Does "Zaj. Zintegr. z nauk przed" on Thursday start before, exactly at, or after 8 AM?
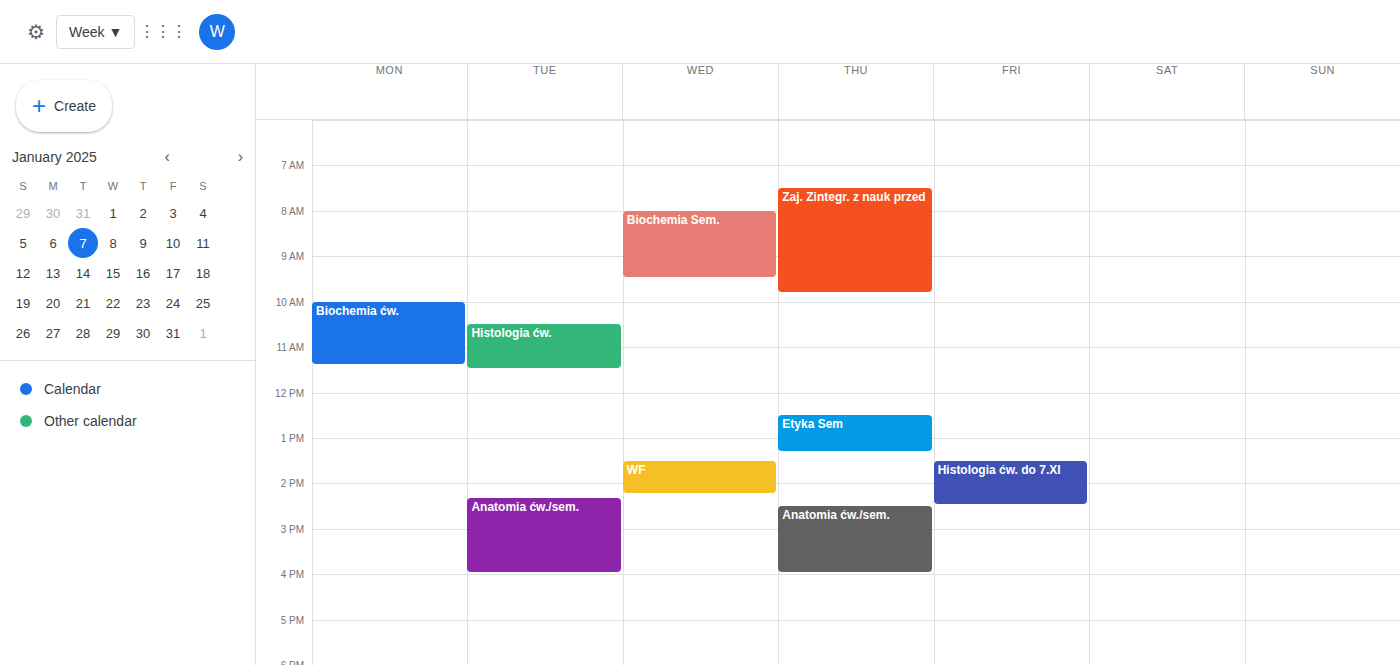
7:30 AM -- before 8 AM, 30 minutes above the 8 AM line.